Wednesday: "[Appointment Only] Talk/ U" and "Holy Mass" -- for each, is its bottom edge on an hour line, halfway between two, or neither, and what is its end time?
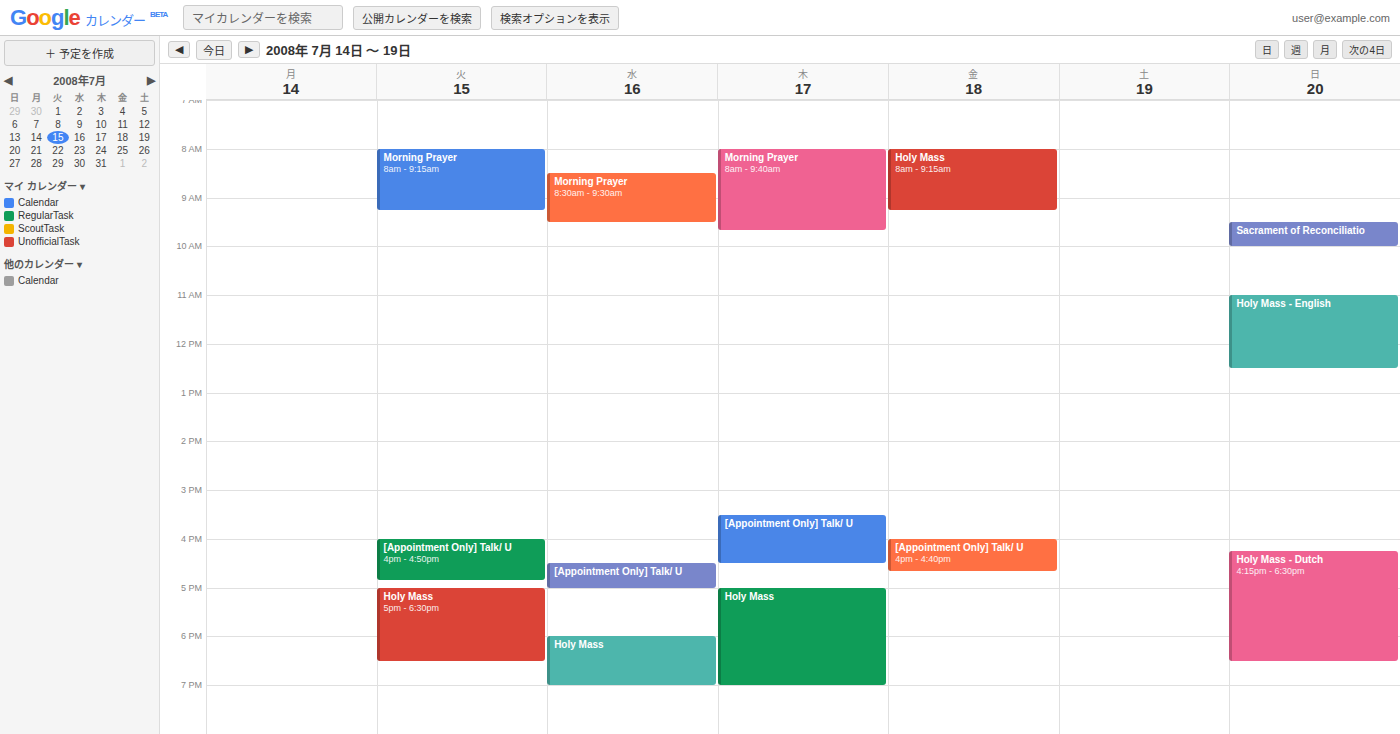
"[Appointment Only] Talk/ U": 5:00 PM, exactly on the 5 PM line. "Holy Mass": 7:00 PM, exactly on the 7 PM line.